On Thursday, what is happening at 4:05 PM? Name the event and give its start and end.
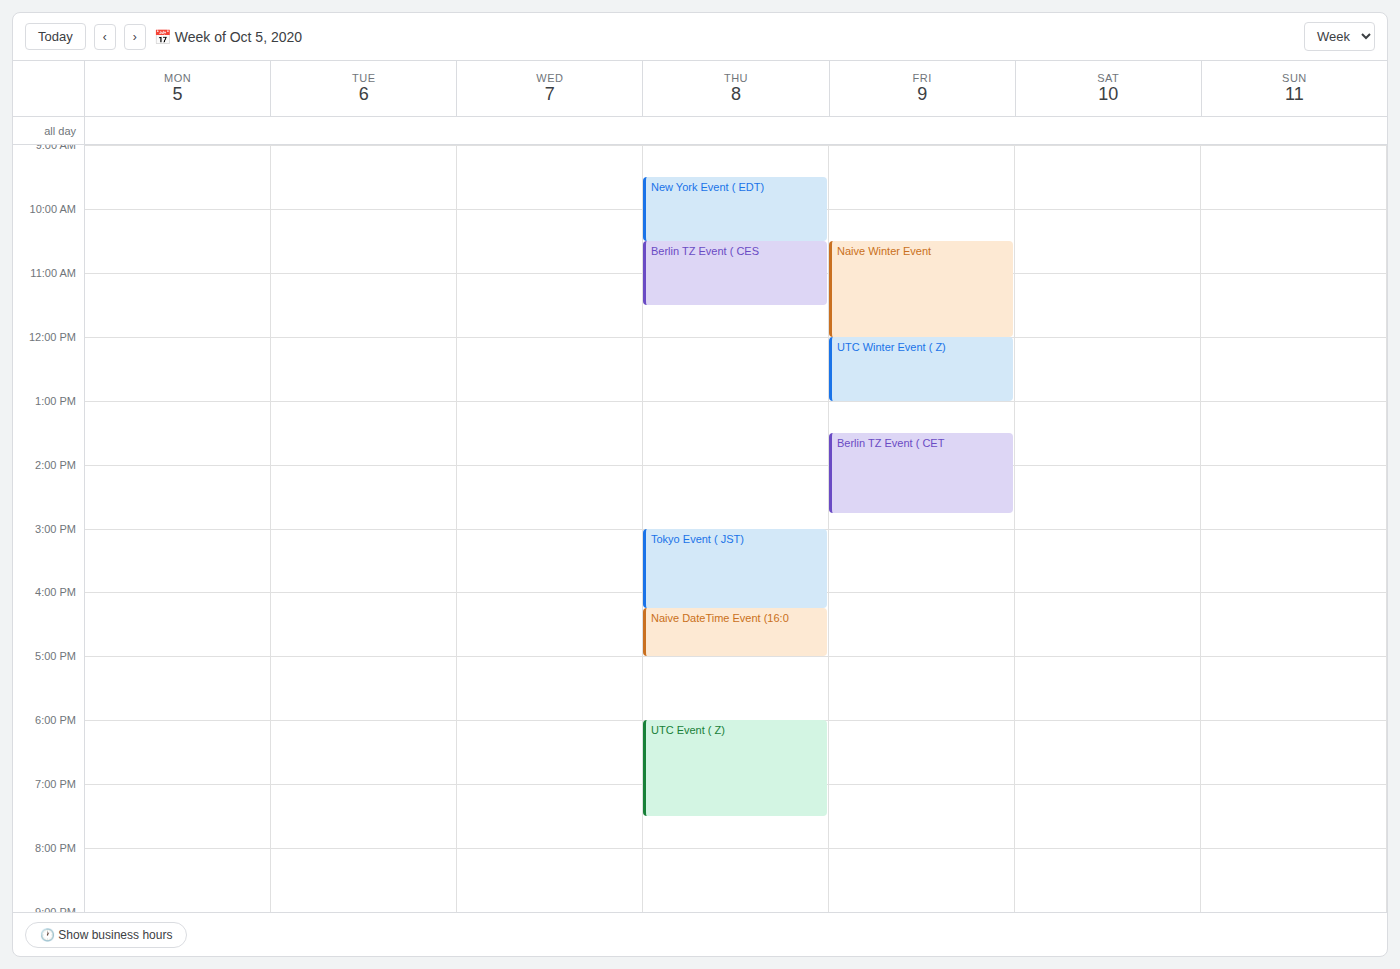
"Tokyo Event ( JST)", 3:00 PM to 4:15 PM